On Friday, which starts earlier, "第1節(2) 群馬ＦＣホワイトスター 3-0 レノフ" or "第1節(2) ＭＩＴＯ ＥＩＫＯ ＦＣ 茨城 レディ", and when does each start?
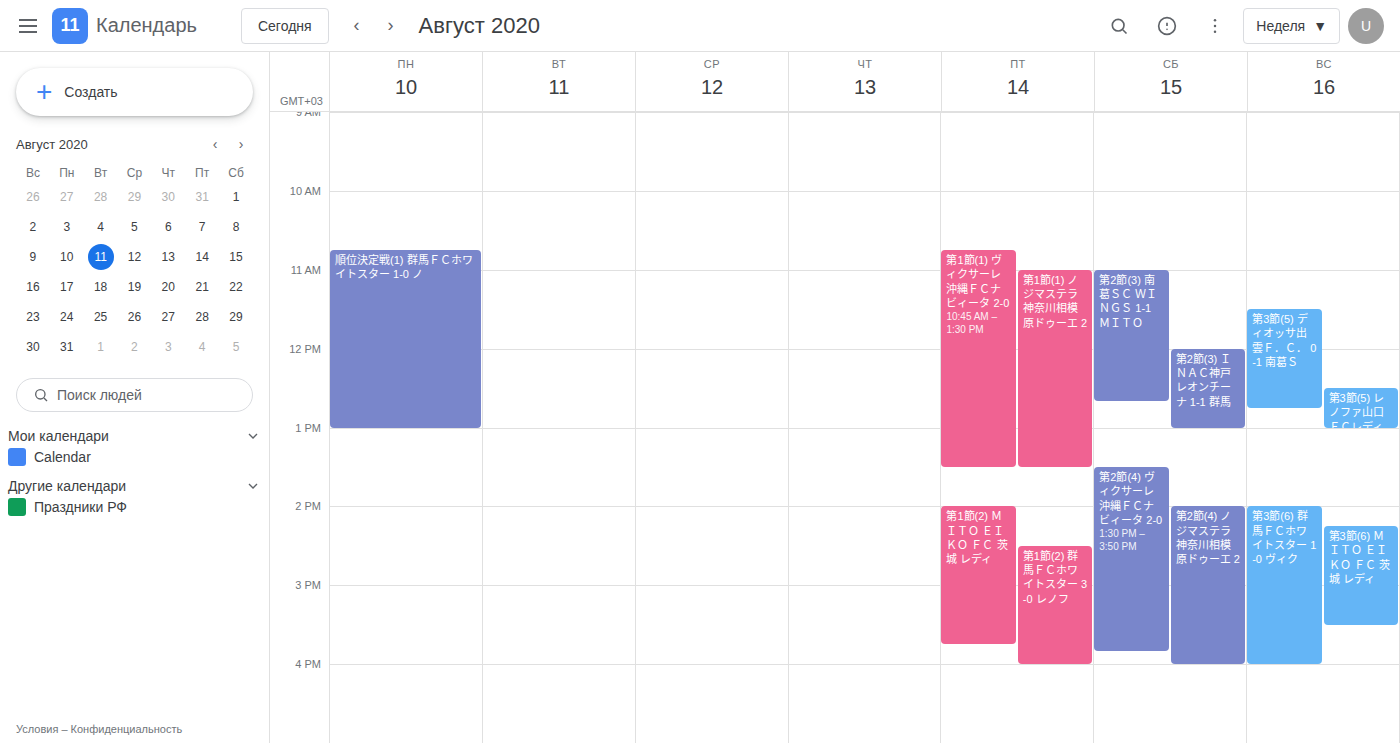
"第1節(2) ＭＩＴＯ ＥＩＫＯ ＦＣ 茨城 レディ" 2:00 PM; "第1節(2) 群馬ＦＣホワイトスター 3-0 レノフ" 2:30 PM.